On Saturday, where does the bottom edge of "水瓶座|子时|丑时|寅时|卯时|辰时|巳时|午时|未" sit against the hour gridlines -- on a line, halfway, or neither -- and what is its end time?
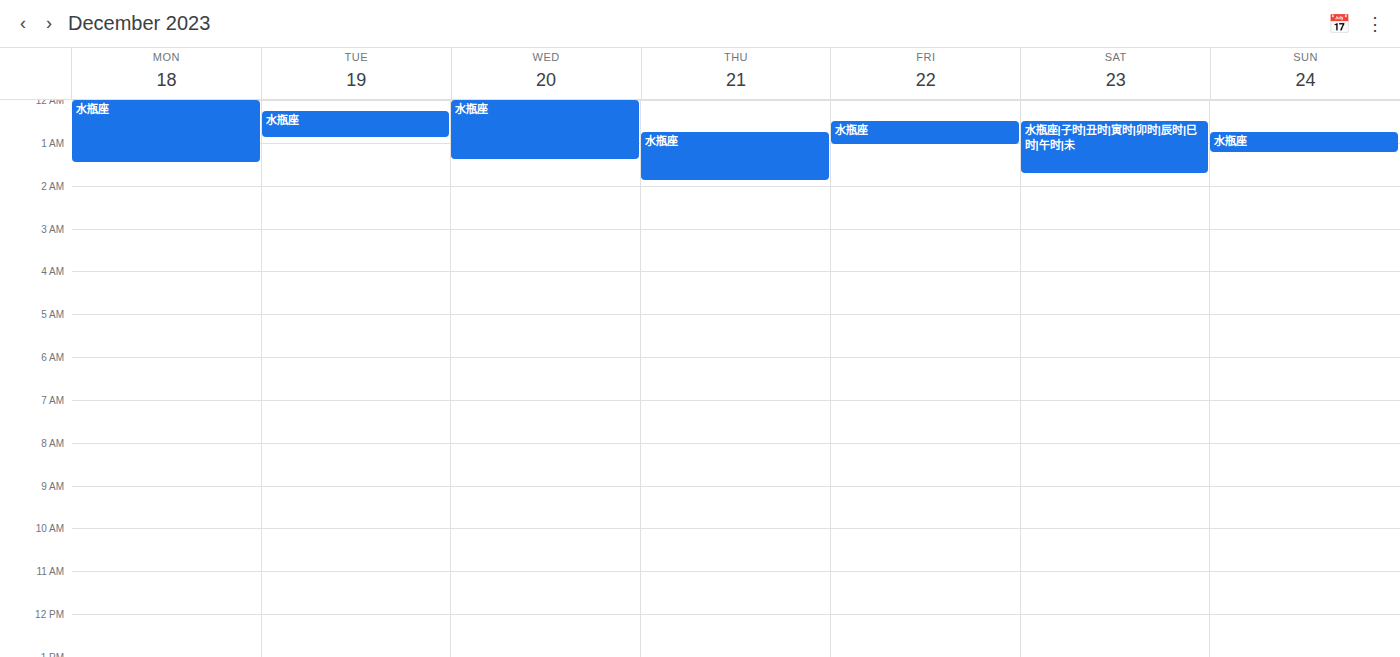
1:45 AM -- neither: three quarters of the way from the 1 AM line to the 2 AM line.